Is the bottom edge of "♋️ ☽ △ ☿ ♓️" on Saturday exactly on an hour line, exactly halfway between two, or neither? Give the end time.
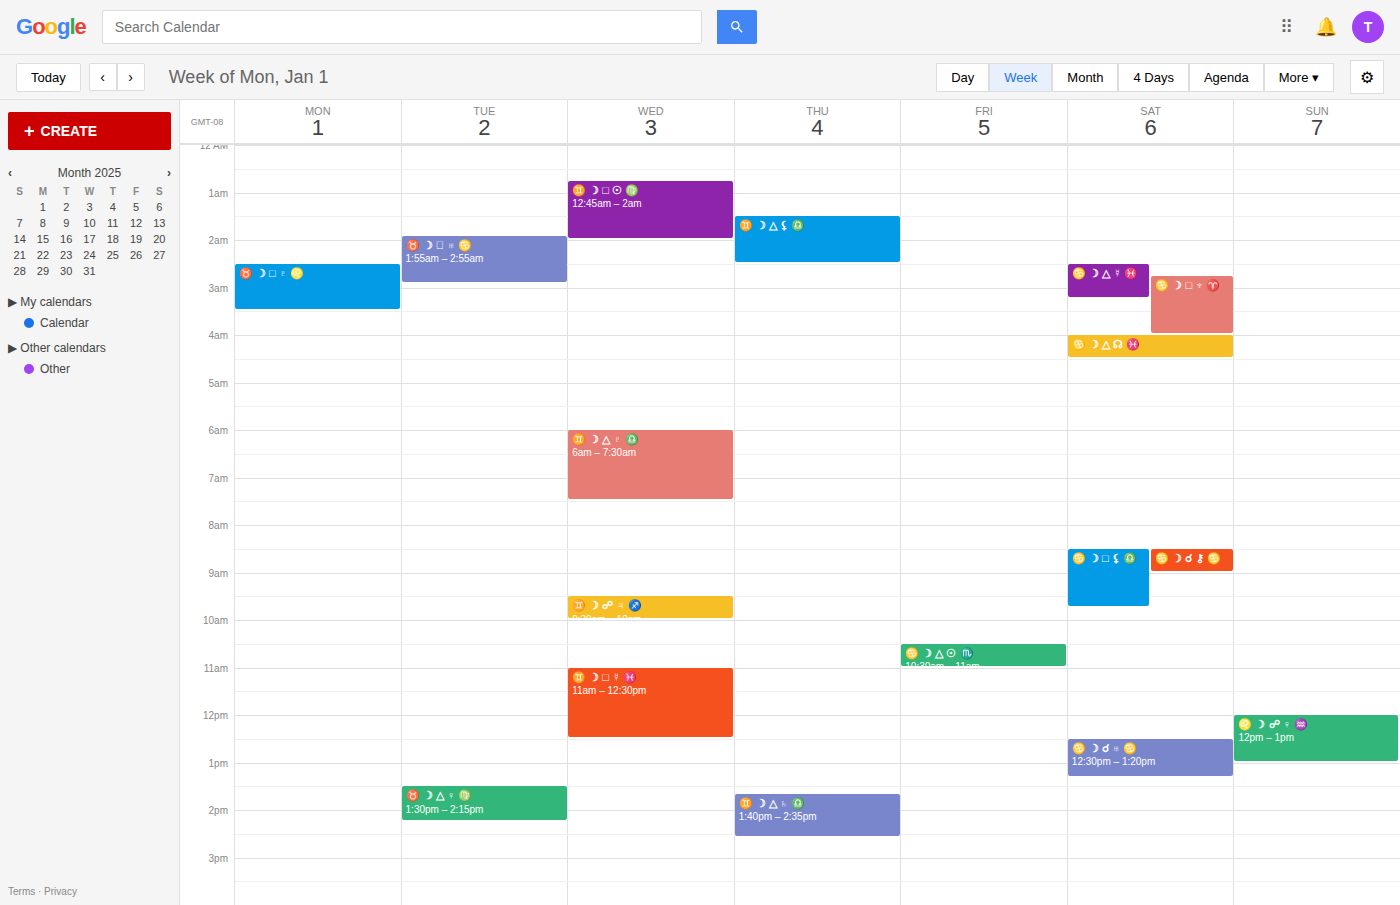
3:15 AM -- neither: a quarter of the way from the 3 AM line to the 4 AM line.